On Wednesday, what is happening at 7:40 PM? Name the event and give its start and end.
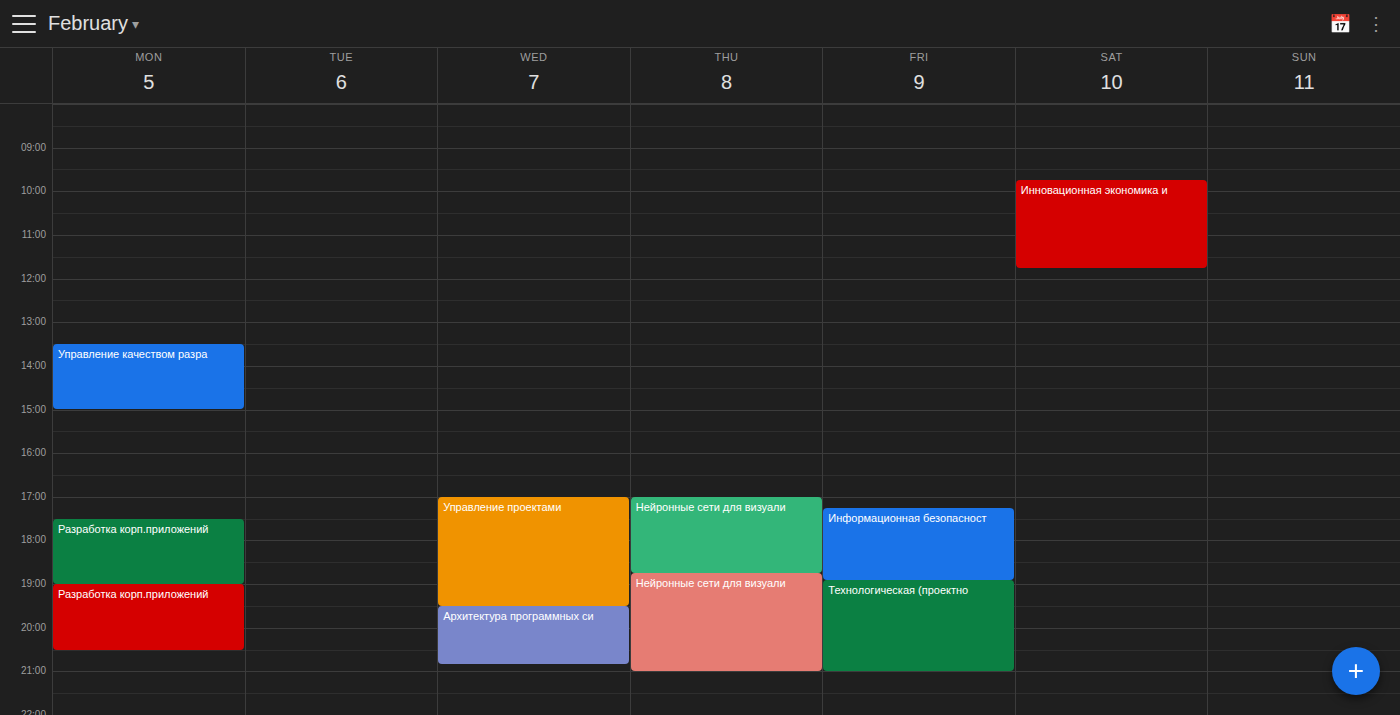
"Архитектура программных си", 7:30 PM to 8:50 PM